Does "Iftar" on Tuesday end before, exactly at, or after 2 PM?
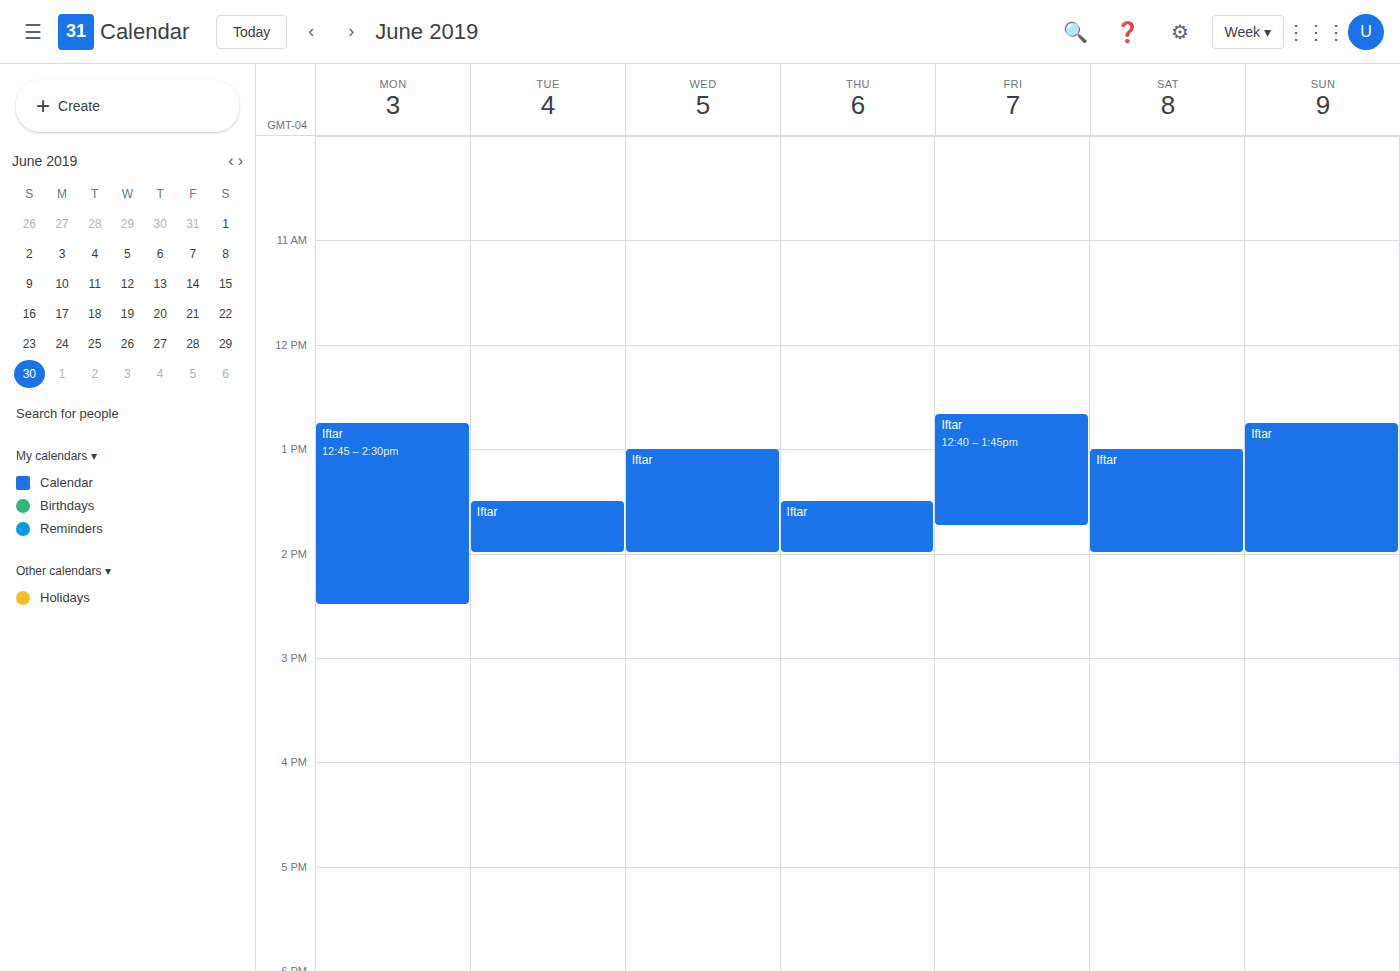
2:00 PM -- exactly at 2 PM, on the 2 PM line.